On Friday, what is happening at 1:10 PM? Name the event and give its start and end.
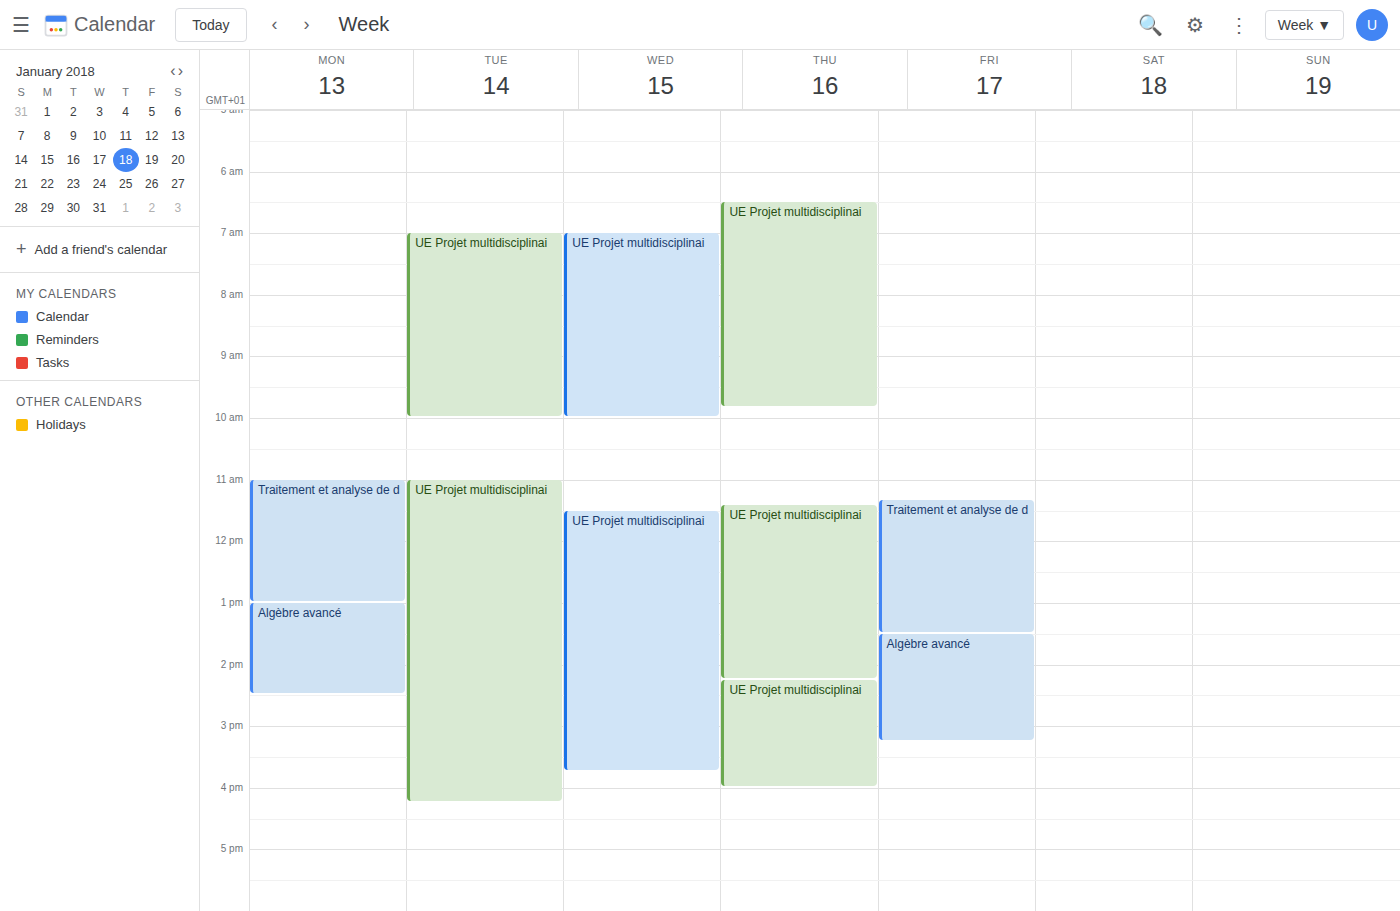
"Traitement et analyse de d", 11:20 AM to 1:30 PM